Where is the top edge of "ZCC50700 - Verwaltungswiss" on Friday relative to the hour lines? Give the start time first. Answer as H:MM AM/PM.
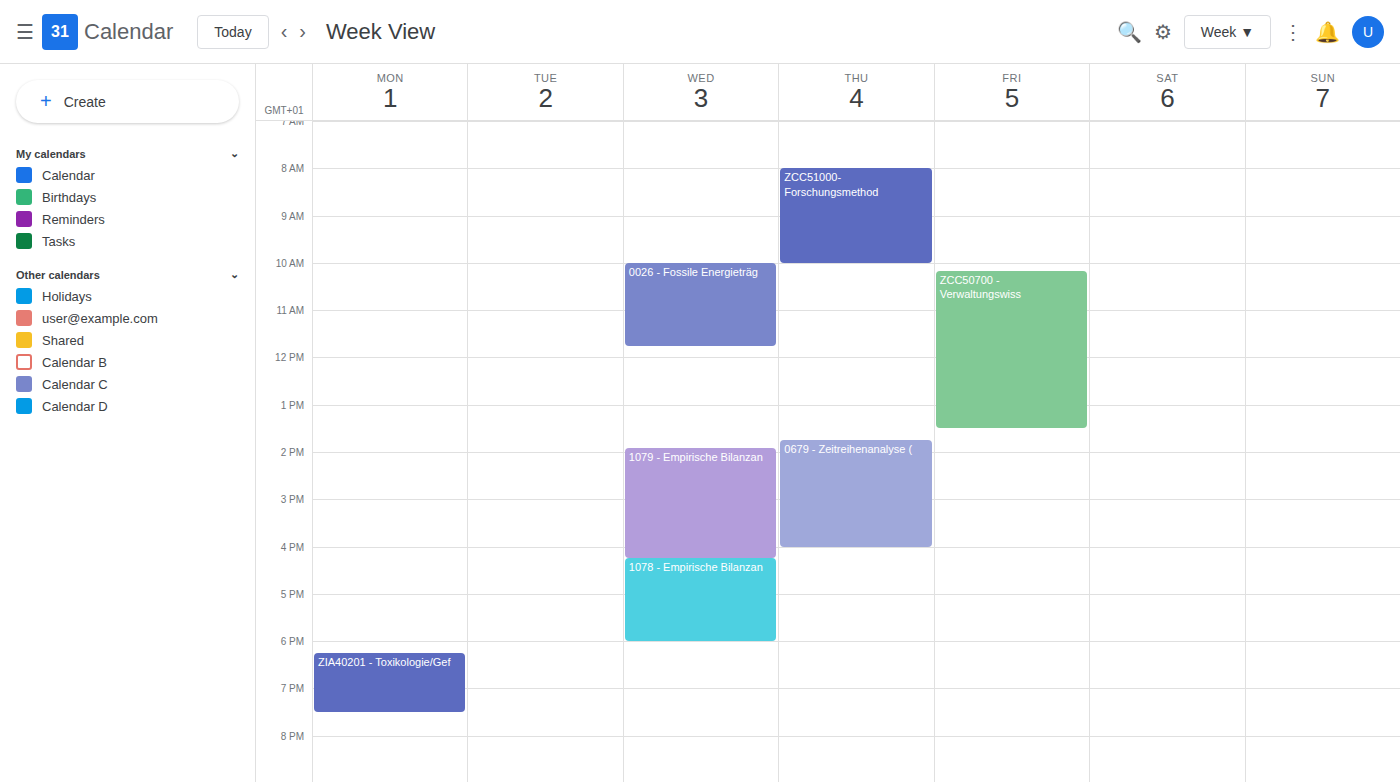
10:10 AM -- neither: 10 minutes below the 10 AM line and 50 minutes above the 11 AM line.